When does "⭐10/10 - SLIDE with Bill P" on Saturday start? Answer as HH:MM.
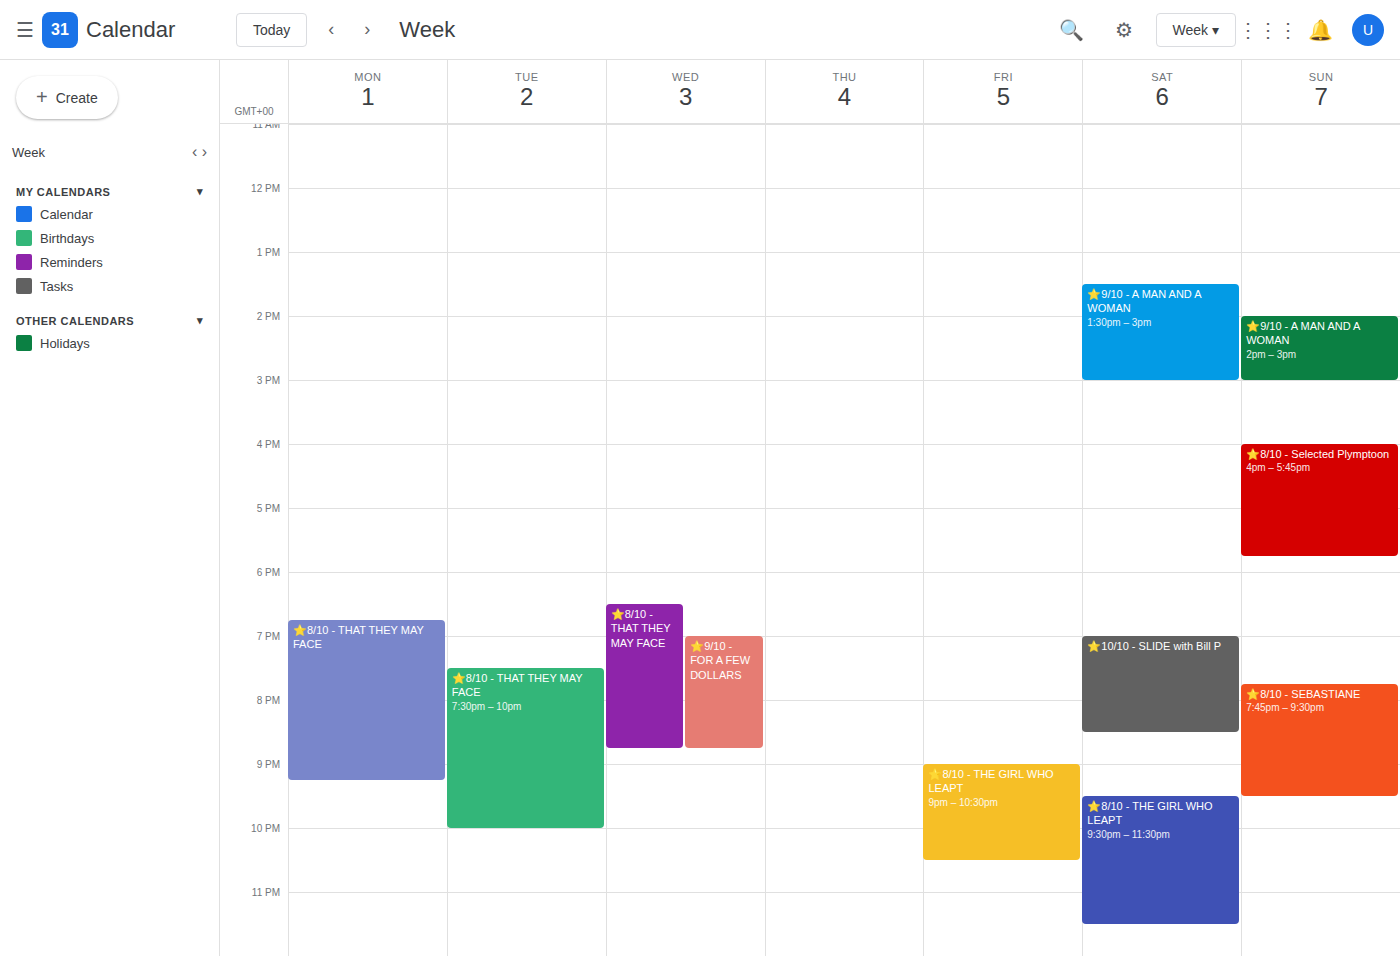
19:00